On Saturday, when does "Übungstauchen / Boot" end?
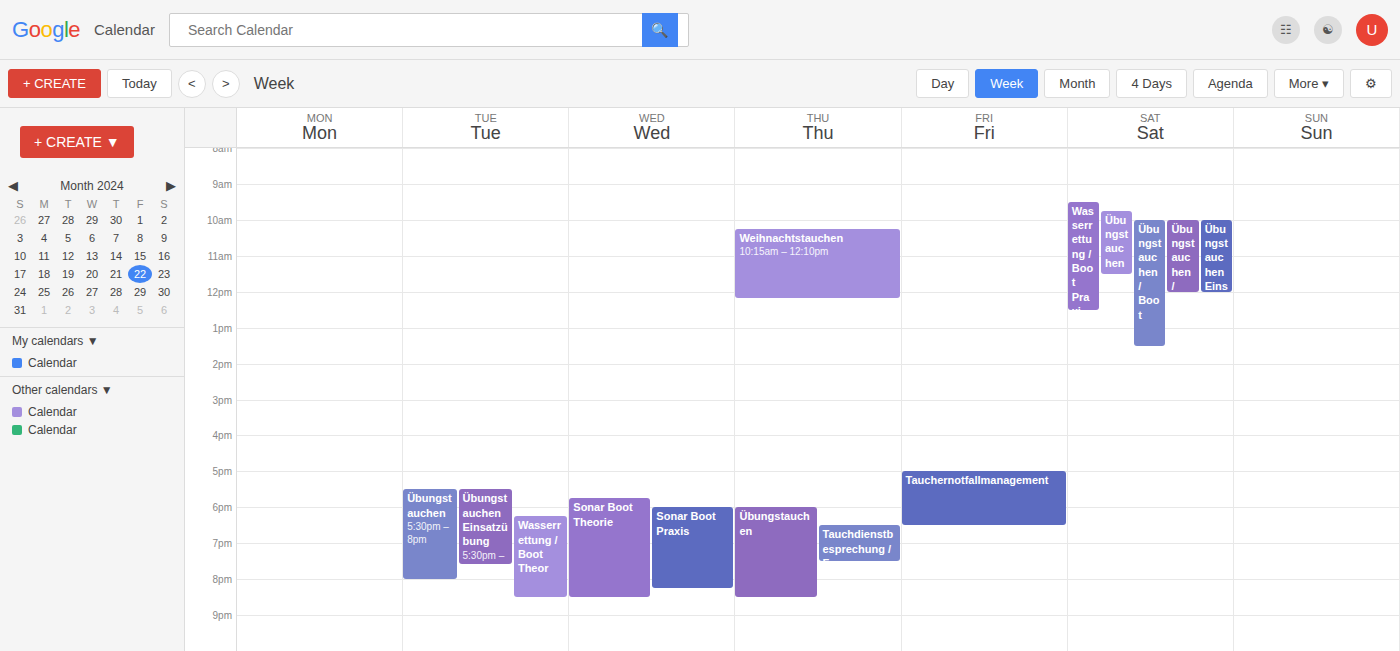
13:30